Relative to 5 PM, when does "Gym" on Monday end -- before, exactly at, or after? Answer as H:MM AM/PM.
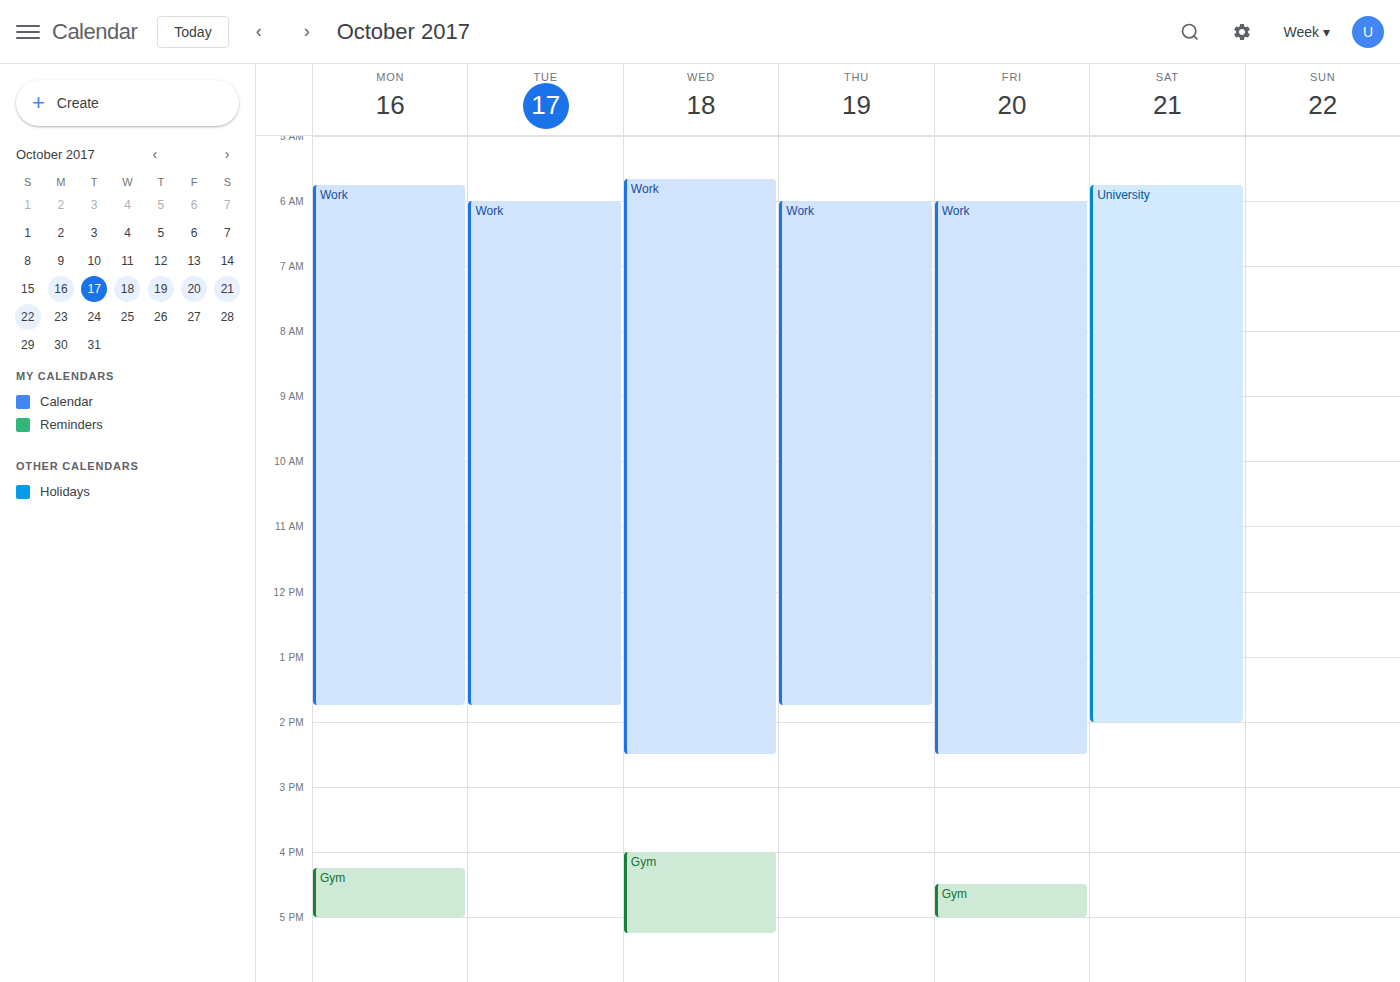
5:00 PM -- exactly at 5 PM, on the 5 PM line.